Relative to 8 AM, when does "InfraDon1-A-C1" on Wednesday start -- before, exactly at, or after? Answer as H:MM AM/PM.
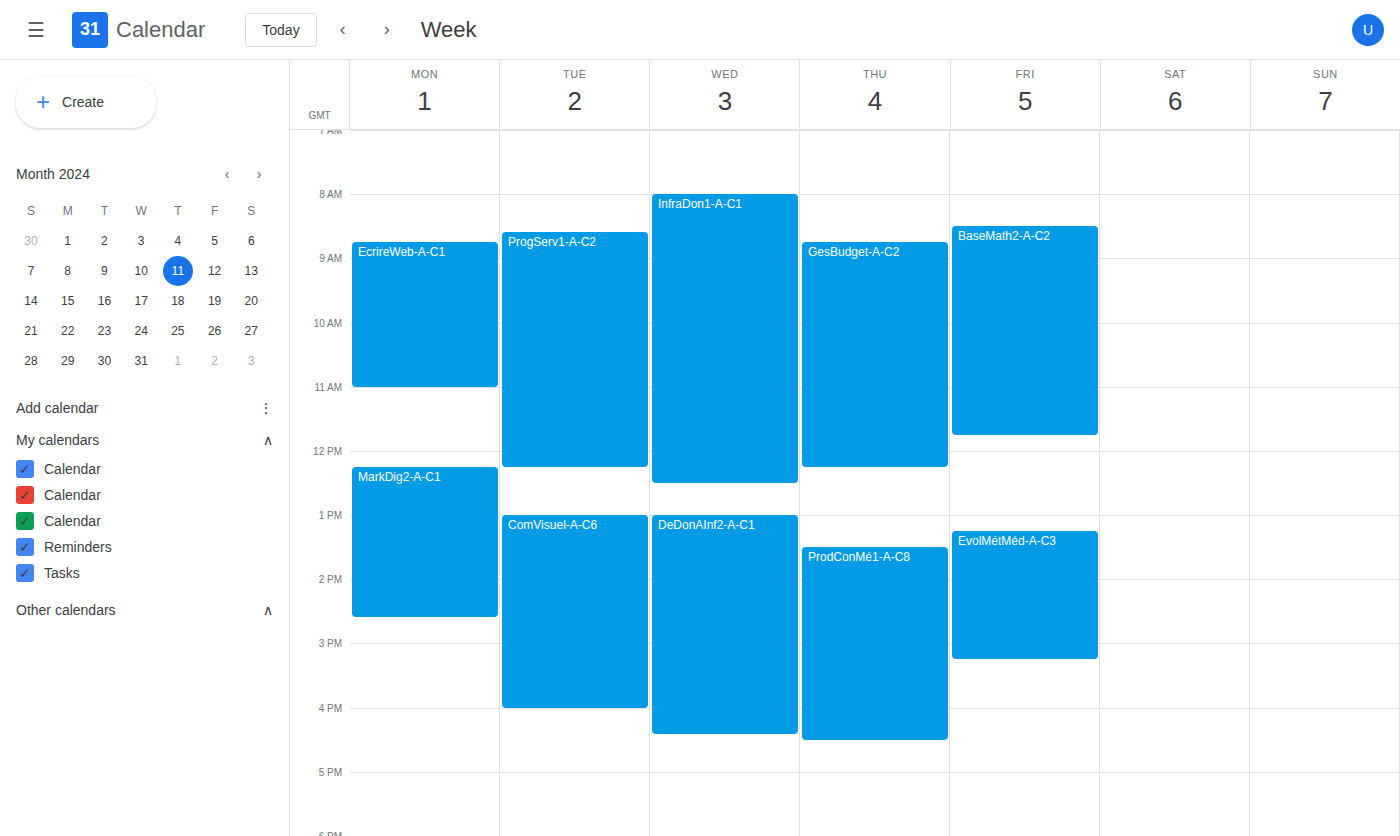
8:00 AM -- exactly at 8 AM, on the 8 AM line.